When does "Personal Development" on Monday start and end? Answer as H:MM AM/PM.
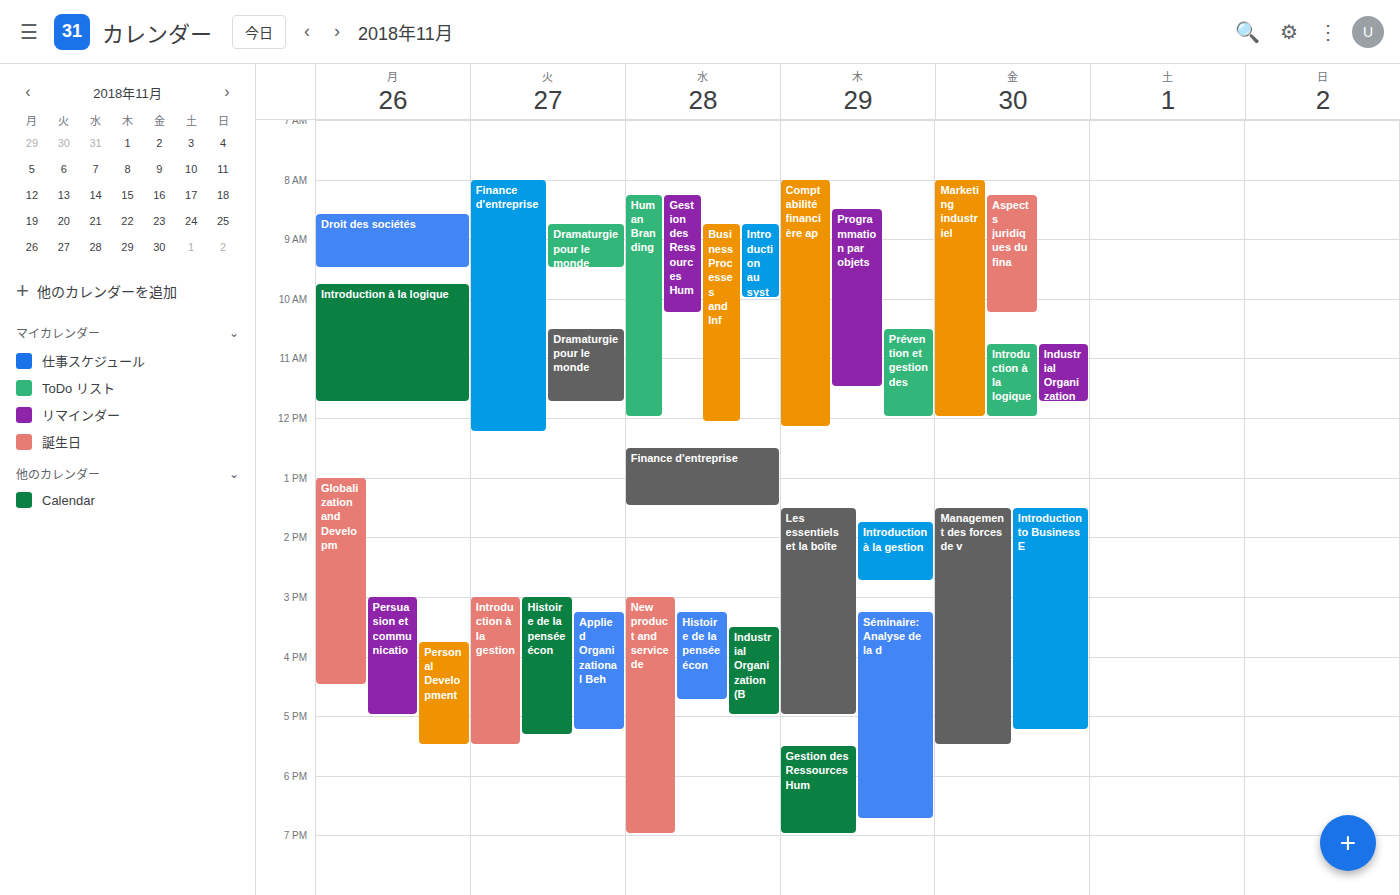
3:45 PM to 5:30 PM